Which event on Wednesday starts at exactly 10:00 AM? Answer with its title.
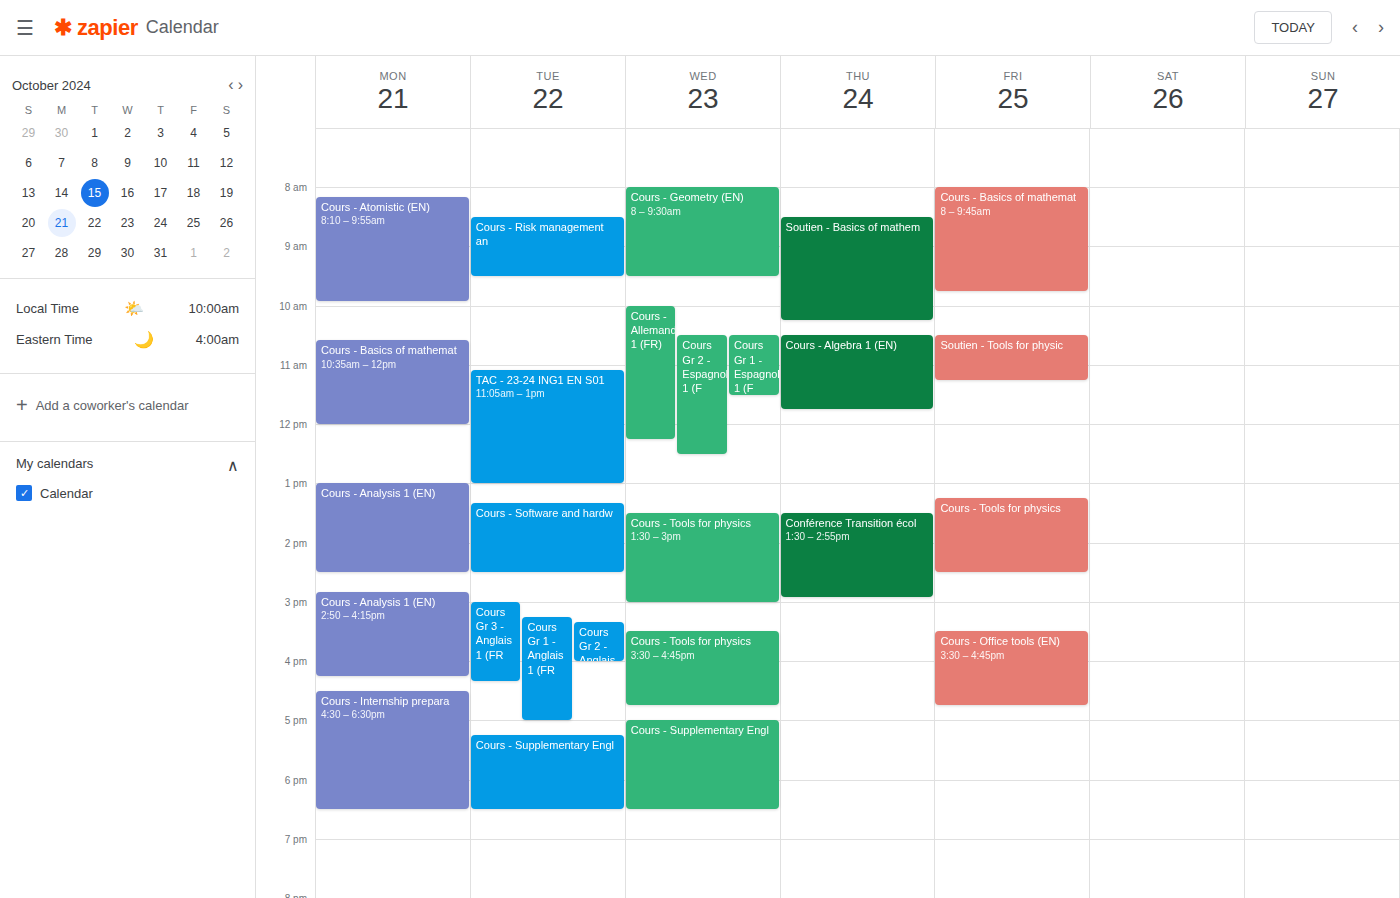
"Cours - Allemand 1 (FR)"